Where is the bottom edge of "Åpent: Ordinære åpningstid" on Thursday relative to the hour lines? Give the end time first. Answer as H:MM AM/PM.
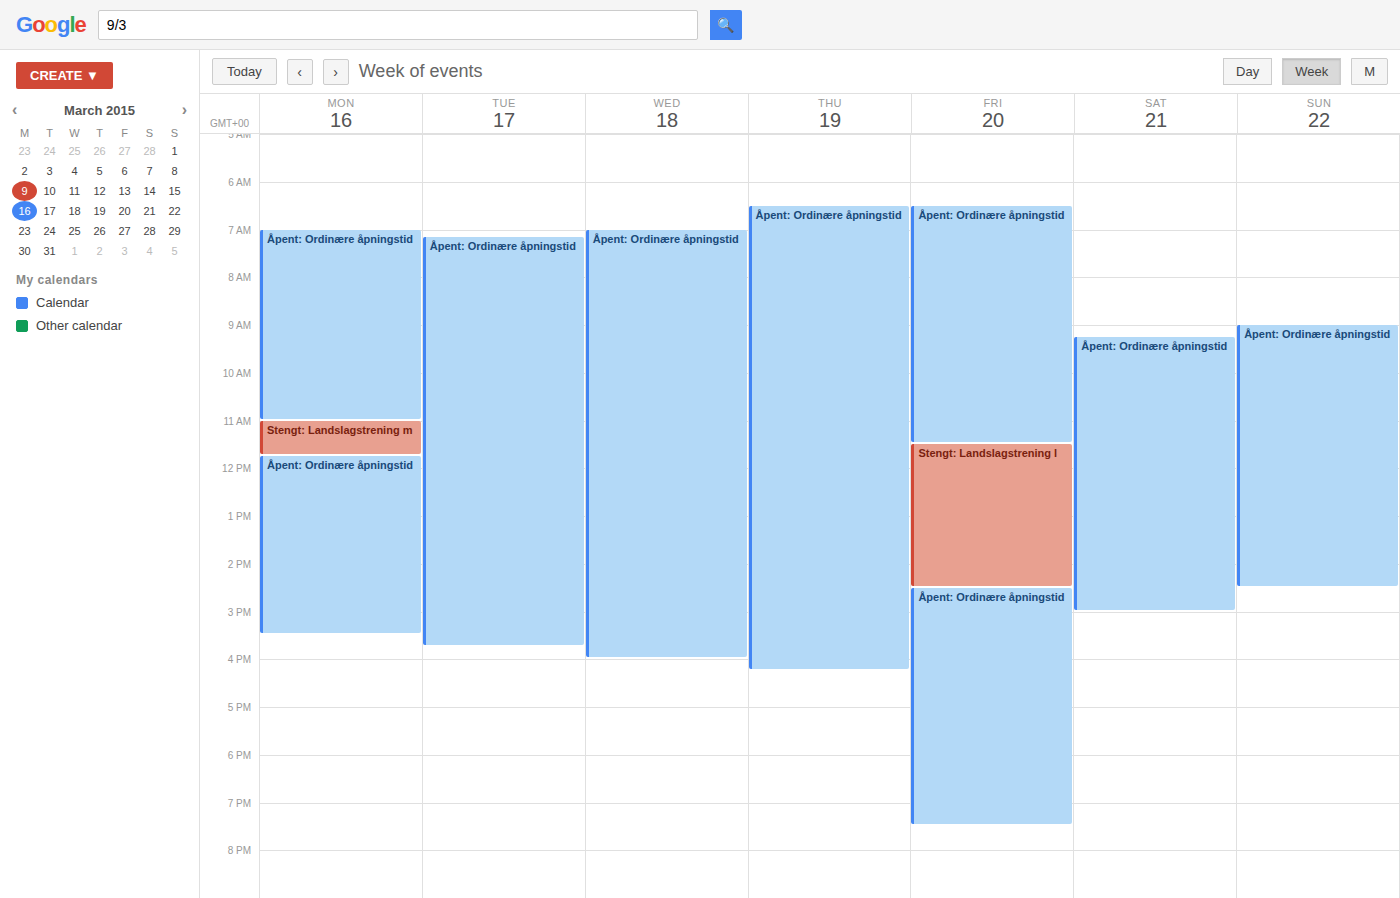
4:15 PM -- neither: a quarter of the way from the 4 PM line to the 5 PM line.